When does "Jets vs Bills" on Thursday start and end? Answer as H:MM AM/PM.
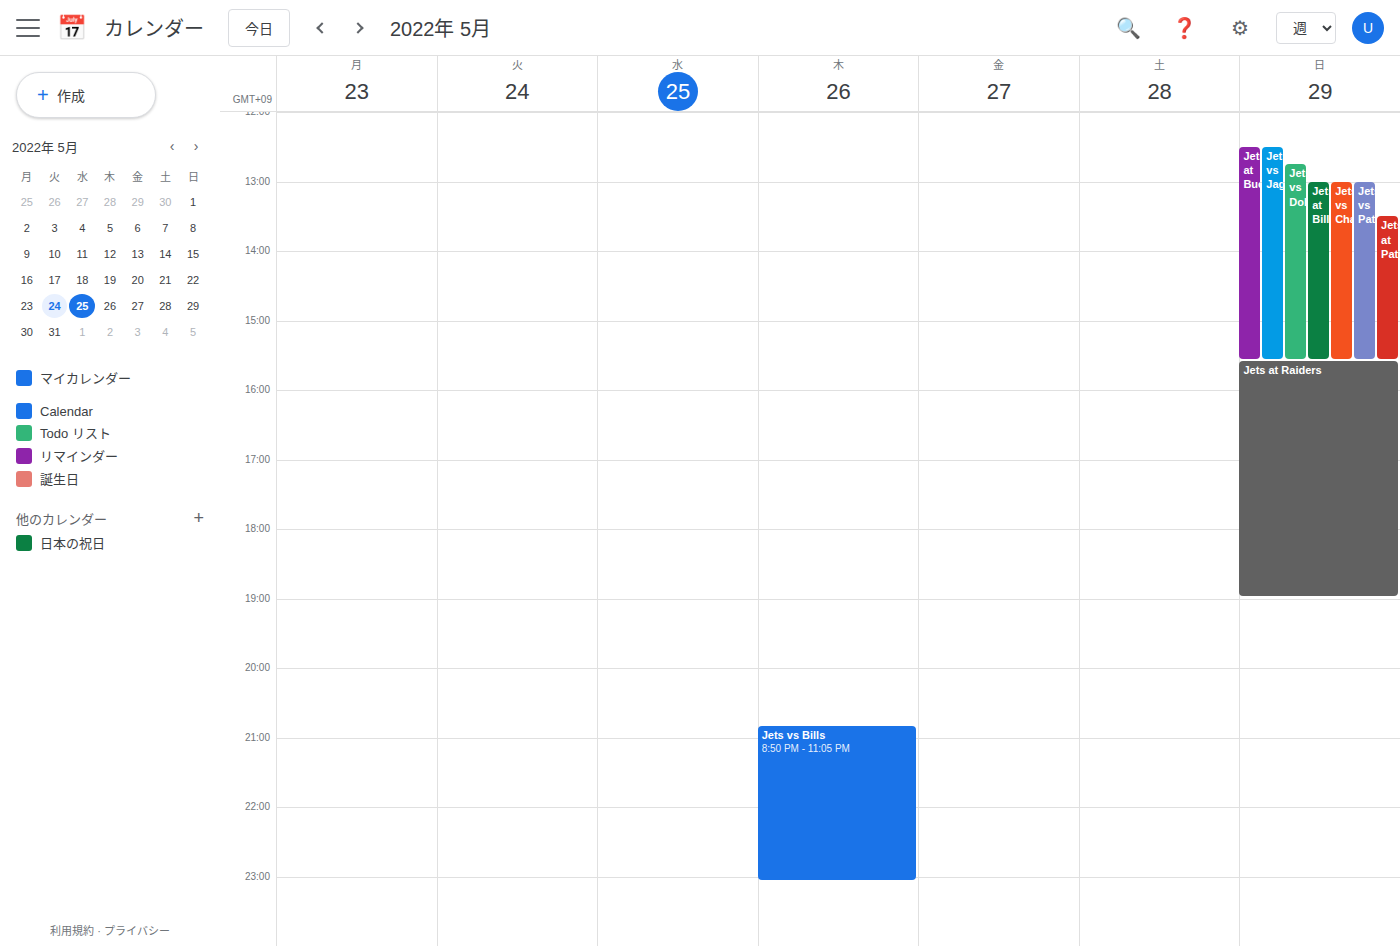
8:50 PM to 11:05 PM